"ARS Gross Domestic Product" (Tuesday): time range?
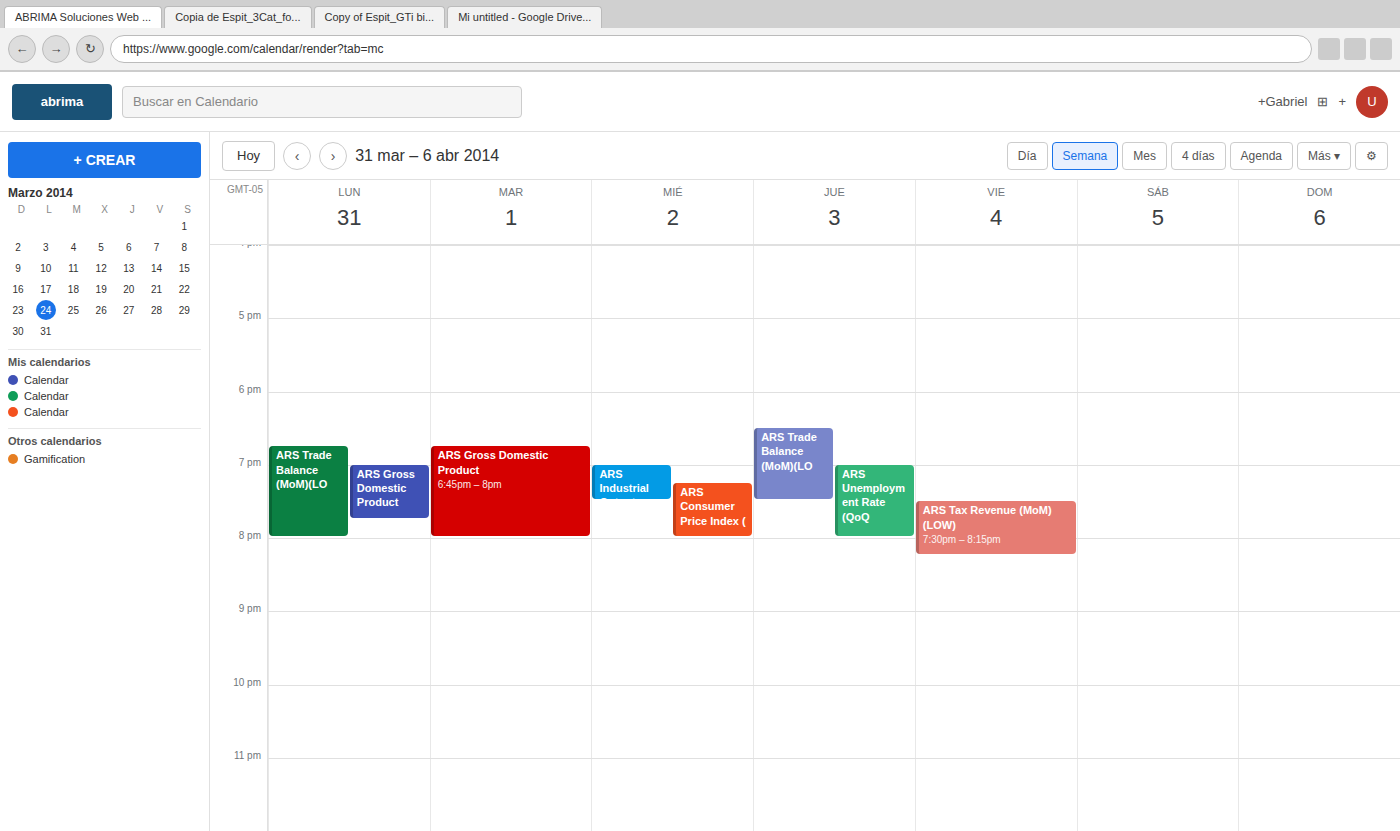
6:45 PM to 8:00 PM